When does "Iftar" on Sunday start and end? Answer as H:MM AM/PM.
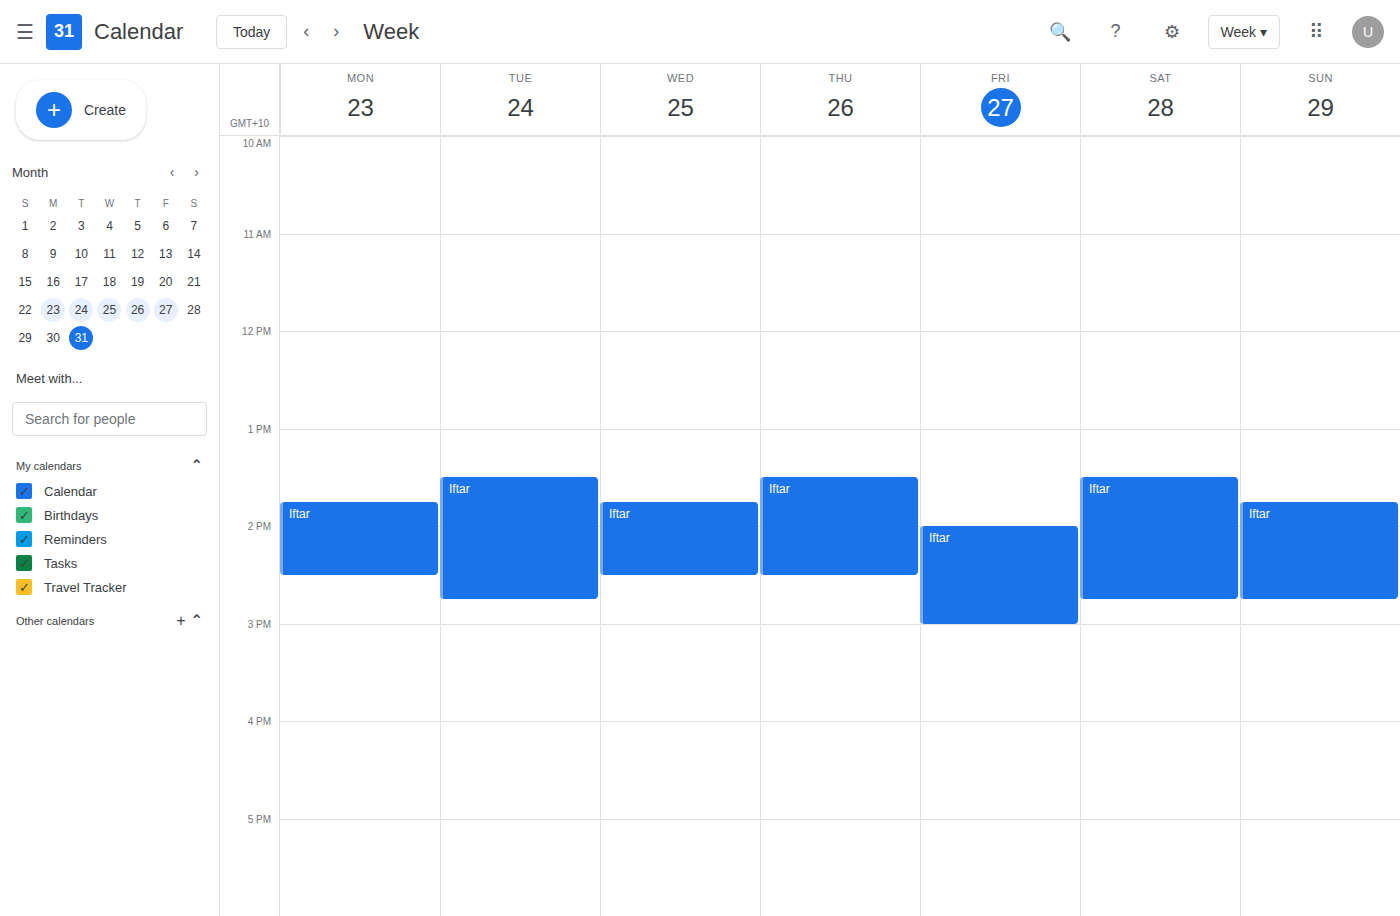
1:45 PM to 2:45 PM